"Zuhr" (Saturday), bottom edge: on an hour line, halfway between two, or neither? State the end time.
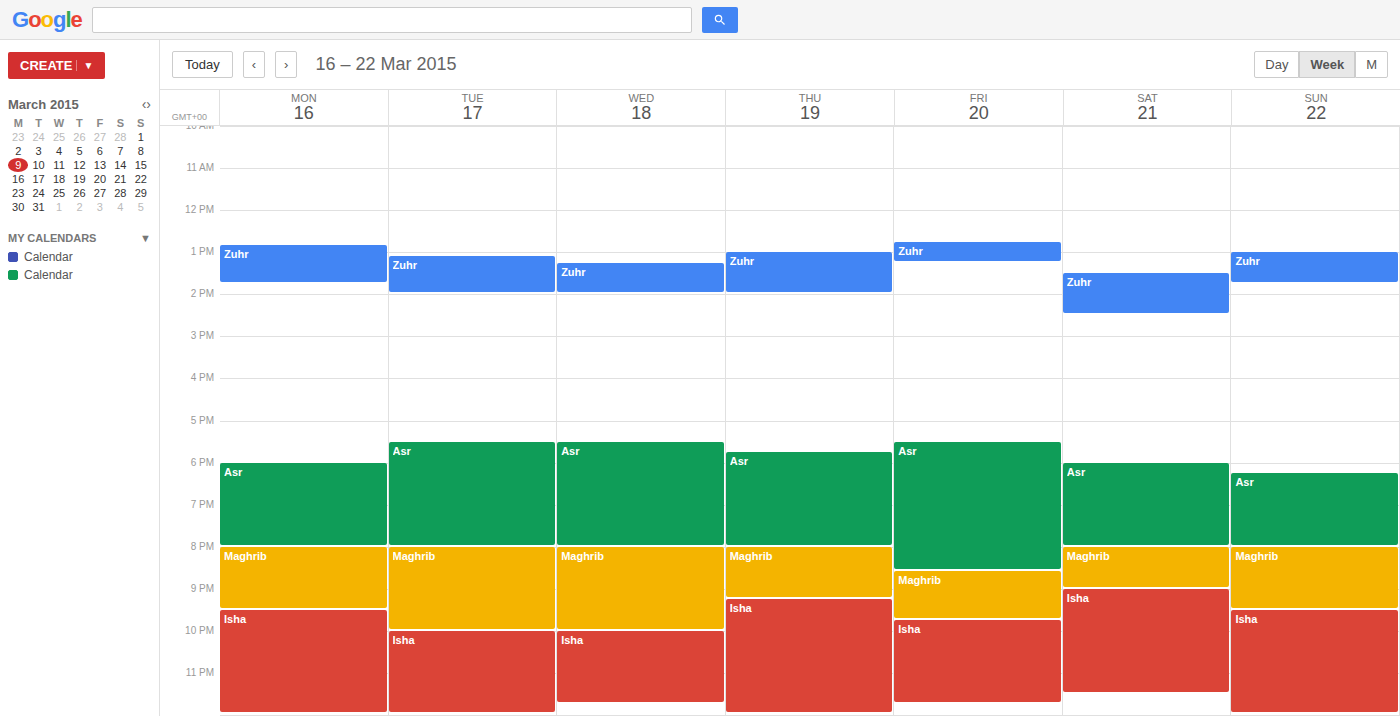
2:30 PM -- halfway between the 2 PM and 3 PM lines.